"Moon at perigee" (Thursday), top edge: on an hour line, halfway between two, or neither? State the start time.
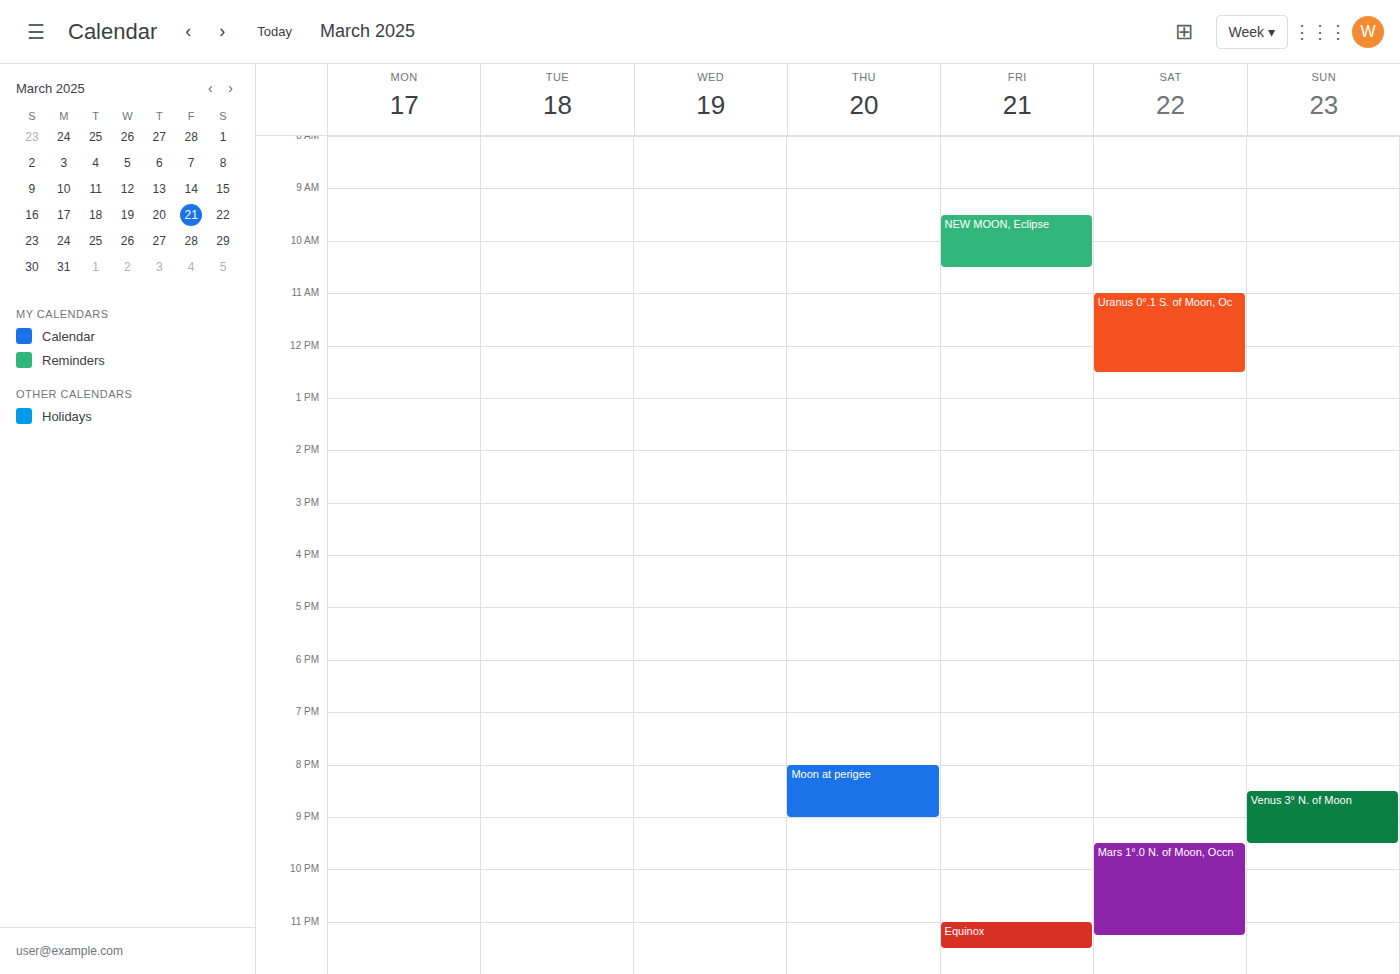
8:00 PM -- exactly on the 8 PM line.